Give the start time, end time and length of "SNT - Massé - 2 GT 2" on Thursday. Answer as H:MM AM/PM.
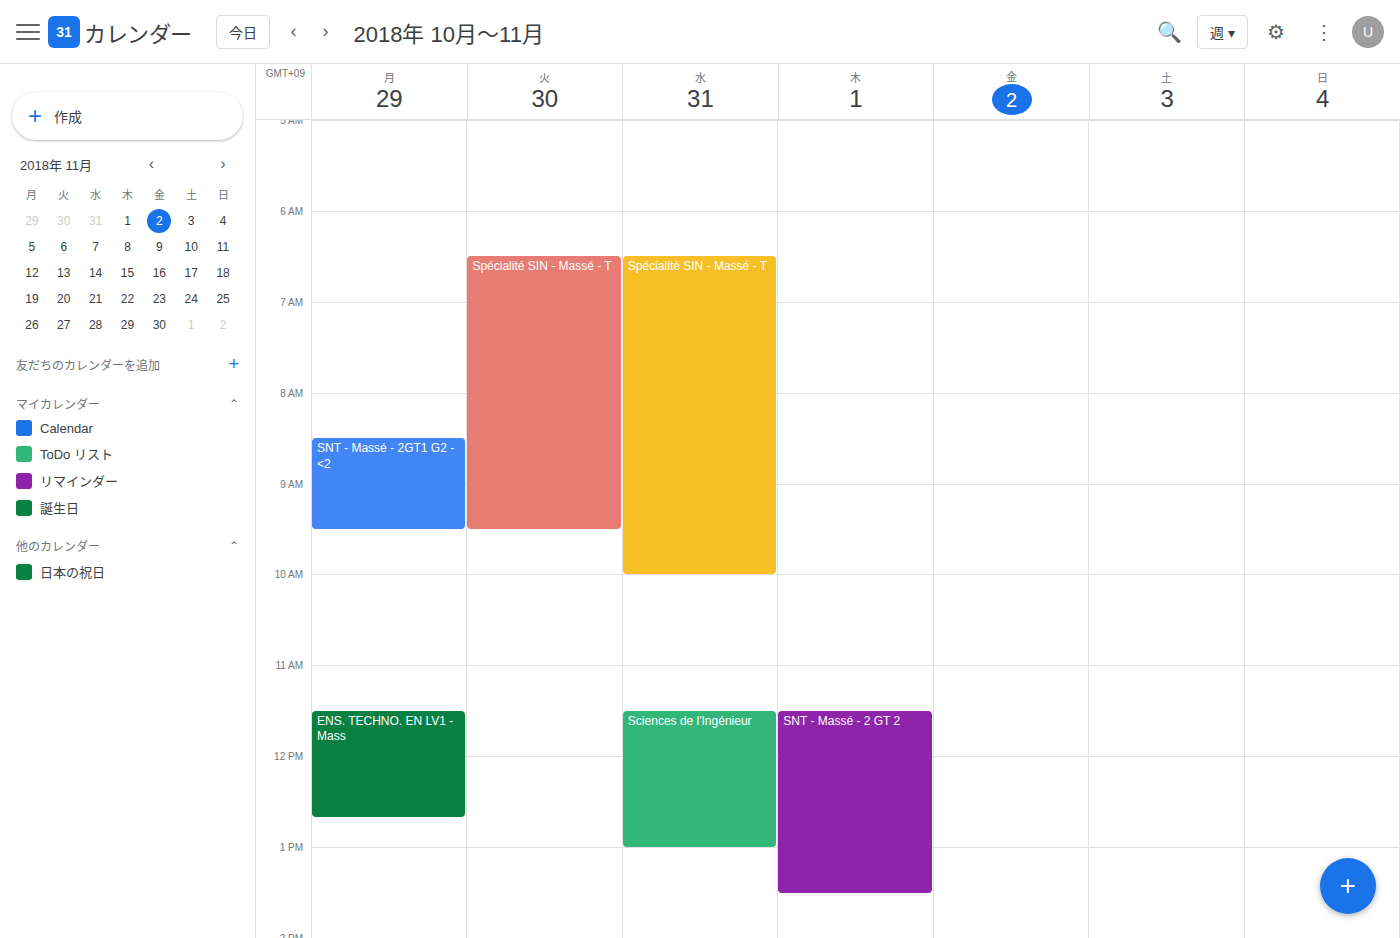
11:30 AM to 1:30 PM, 2 hours